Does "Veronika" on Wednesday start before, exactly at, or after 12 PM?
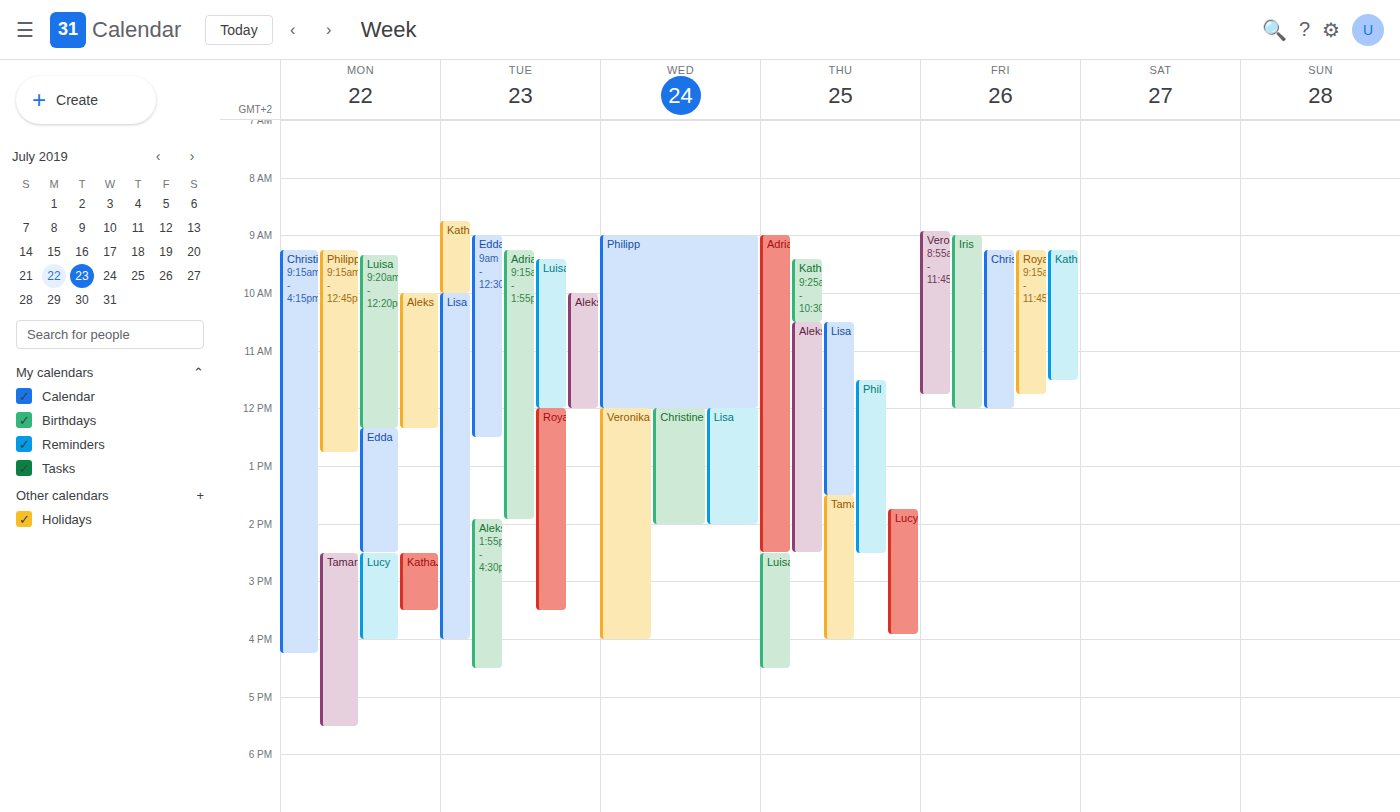
12:00 PM -- exactly at 12 PM, on the 12 PM line.